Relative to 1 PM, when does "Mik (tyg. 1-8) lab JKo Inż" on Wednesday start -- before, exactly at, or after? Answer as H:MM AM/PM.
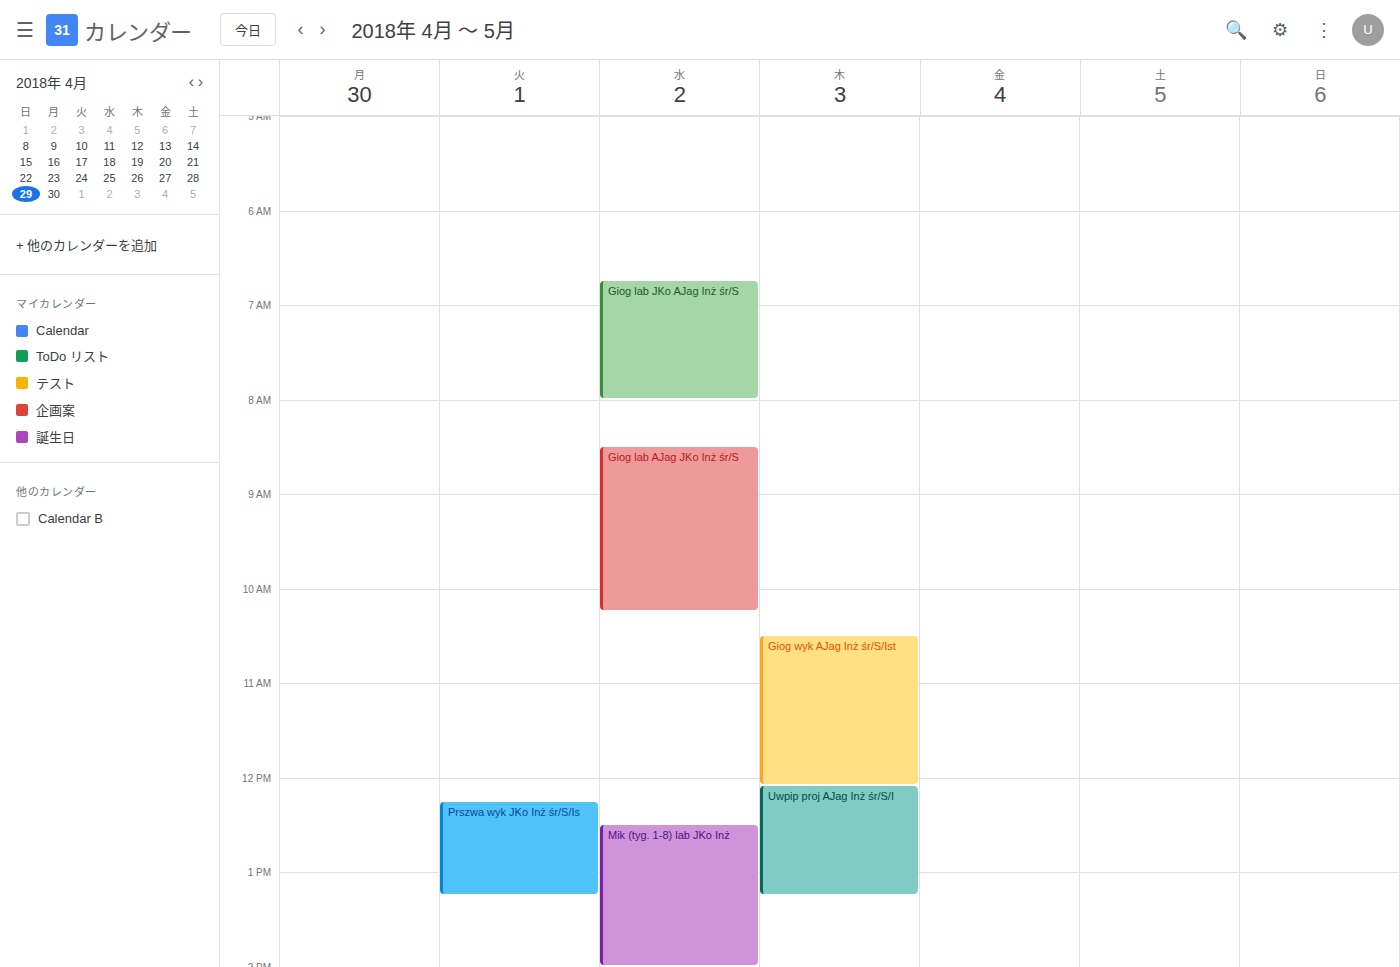
12:30 PM -- before 1 PM, 30 minutes above the 1 PM line.